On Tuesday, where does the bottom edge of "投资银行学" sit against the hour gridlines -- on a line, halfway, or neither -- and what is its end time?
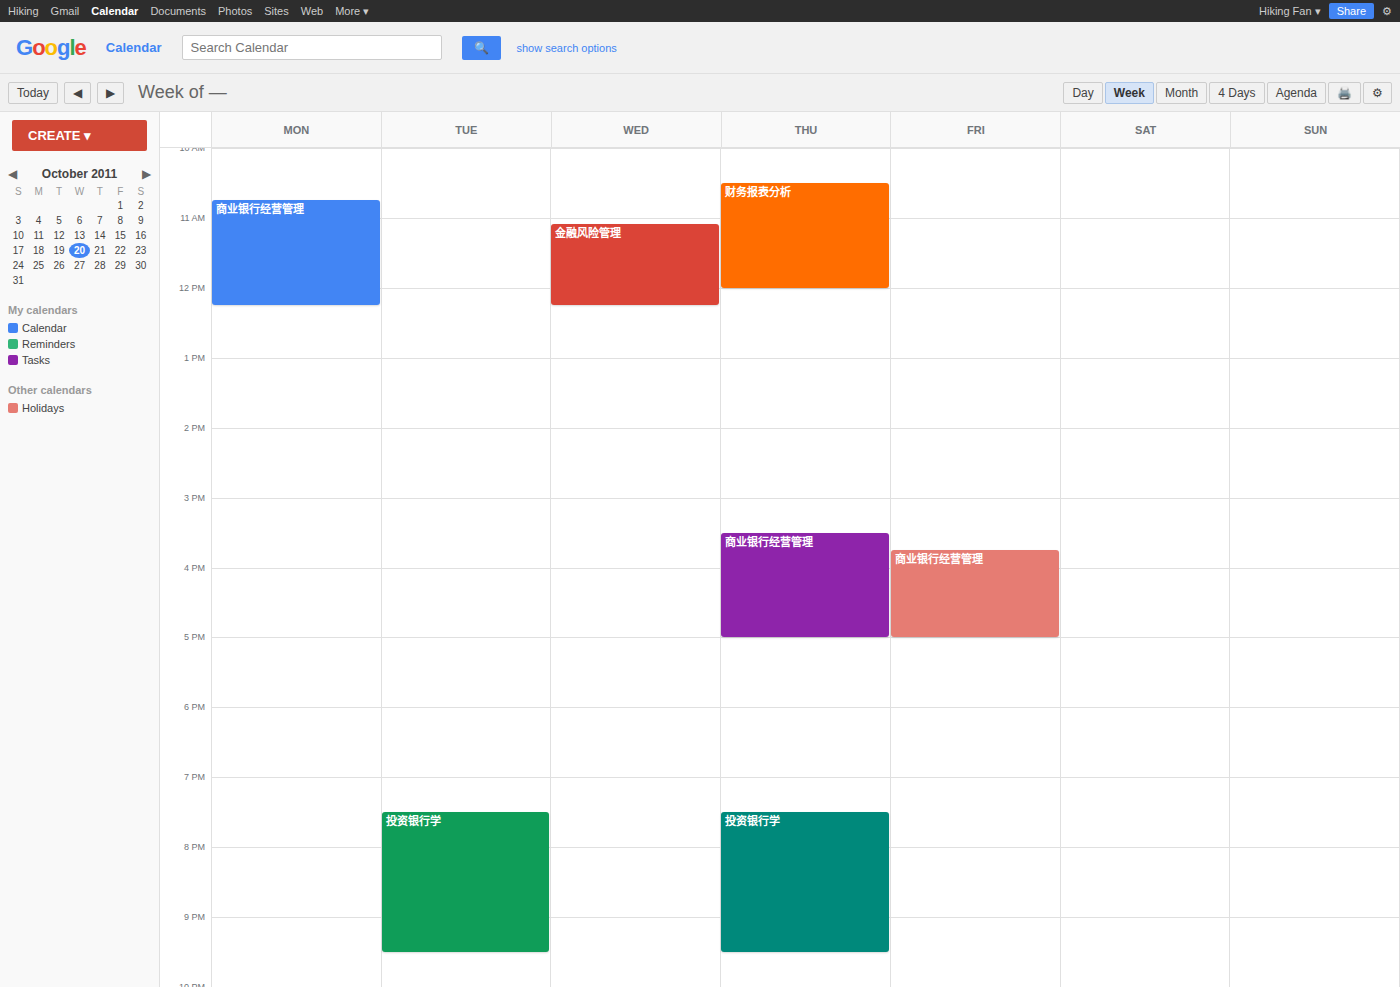
9:30 PM -- halfway between the 9 PM and 10 PM lines.